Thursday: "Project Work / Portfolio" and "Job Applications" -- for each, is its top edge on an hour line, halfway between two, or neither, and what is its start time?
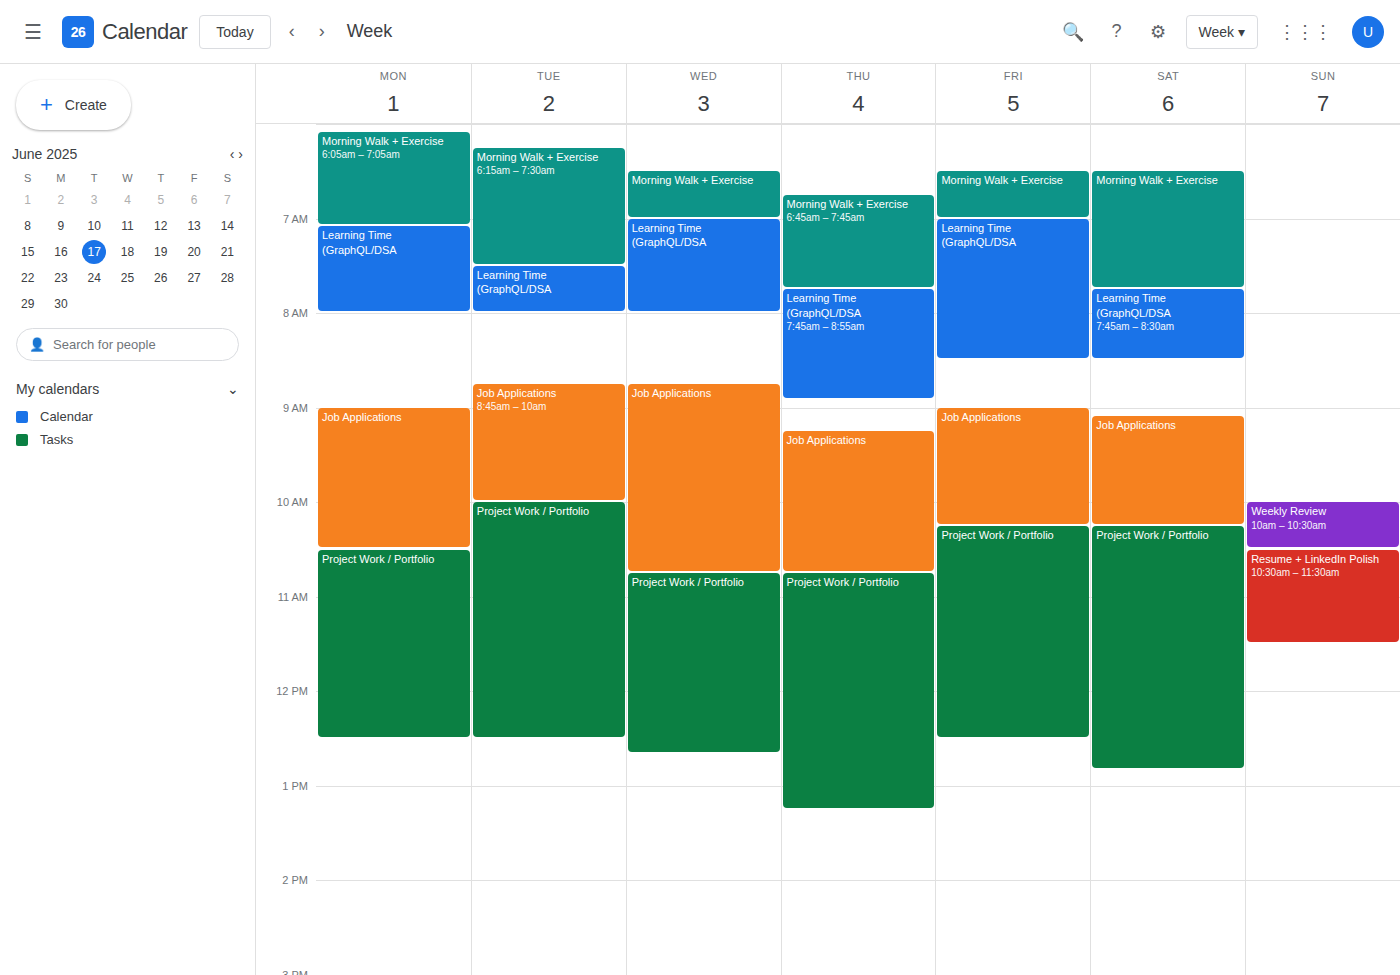
"Project Work / Portfolio": 10:45 AM, neither: three quarters of the way from the 10 AM line to the 11 AM line. "Job Applications": 9:15 AM, neither: a quarter of the way from the 9 AM line to the 10 AM line.